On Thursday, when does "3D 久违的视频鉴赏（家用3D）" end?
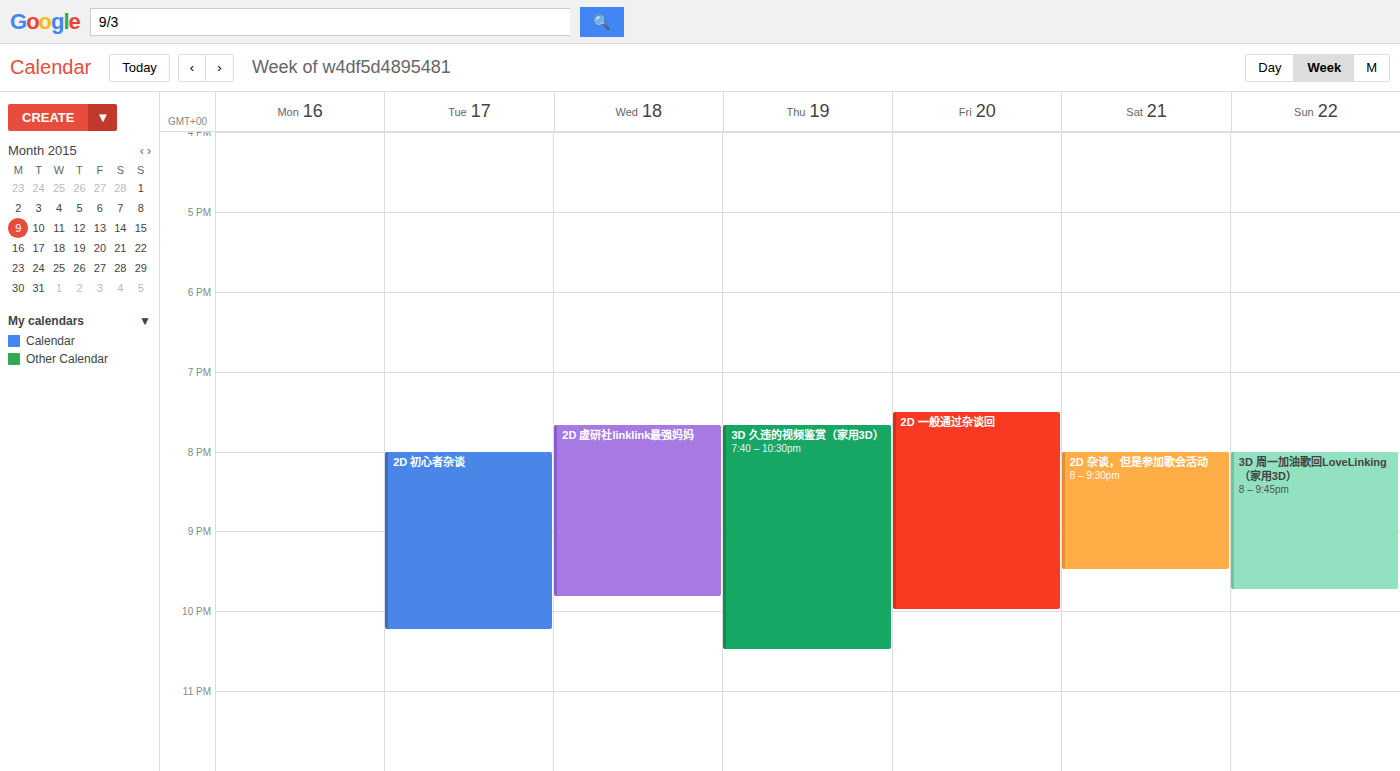
10:30 PM